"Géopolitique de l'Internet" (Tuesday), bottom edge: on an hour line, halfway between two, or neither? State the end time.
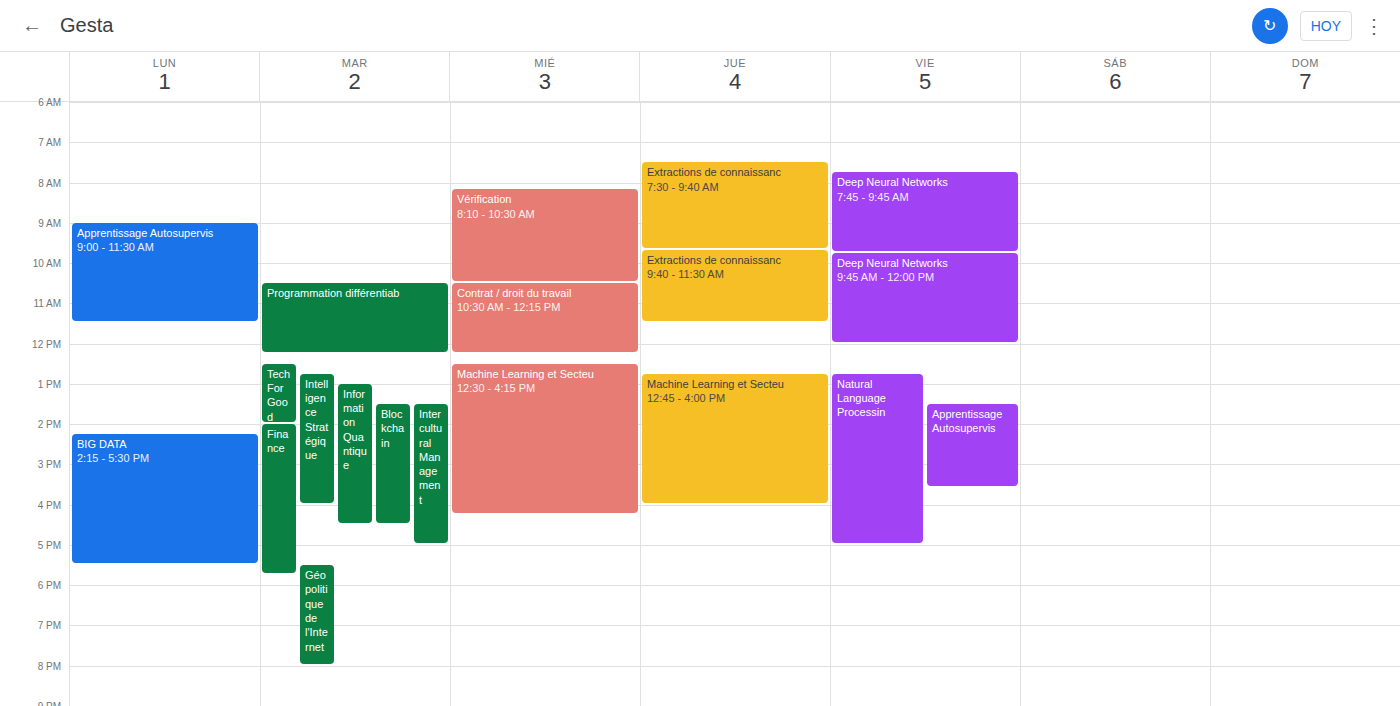
8:00 PM -- exactly on the 8 PM line.